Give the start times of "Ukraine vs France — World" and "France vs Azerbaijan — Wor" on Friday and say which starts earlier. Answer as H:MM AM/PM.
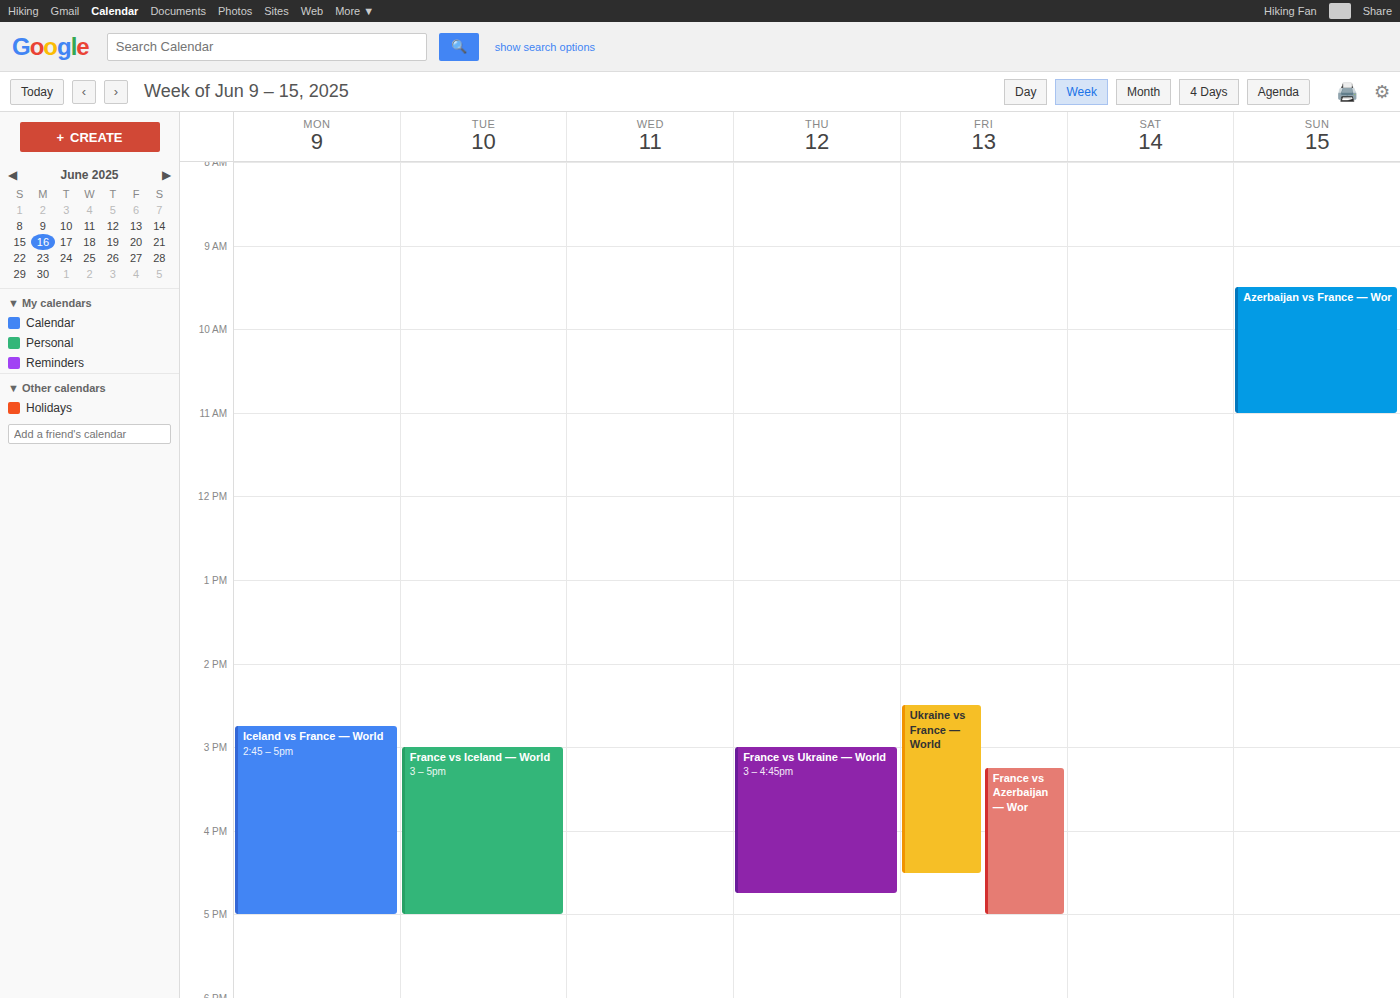
"Ukraine vs France — World" 2:30 PM; "France vs Azerbaijan — Wor" 3:15 PM.